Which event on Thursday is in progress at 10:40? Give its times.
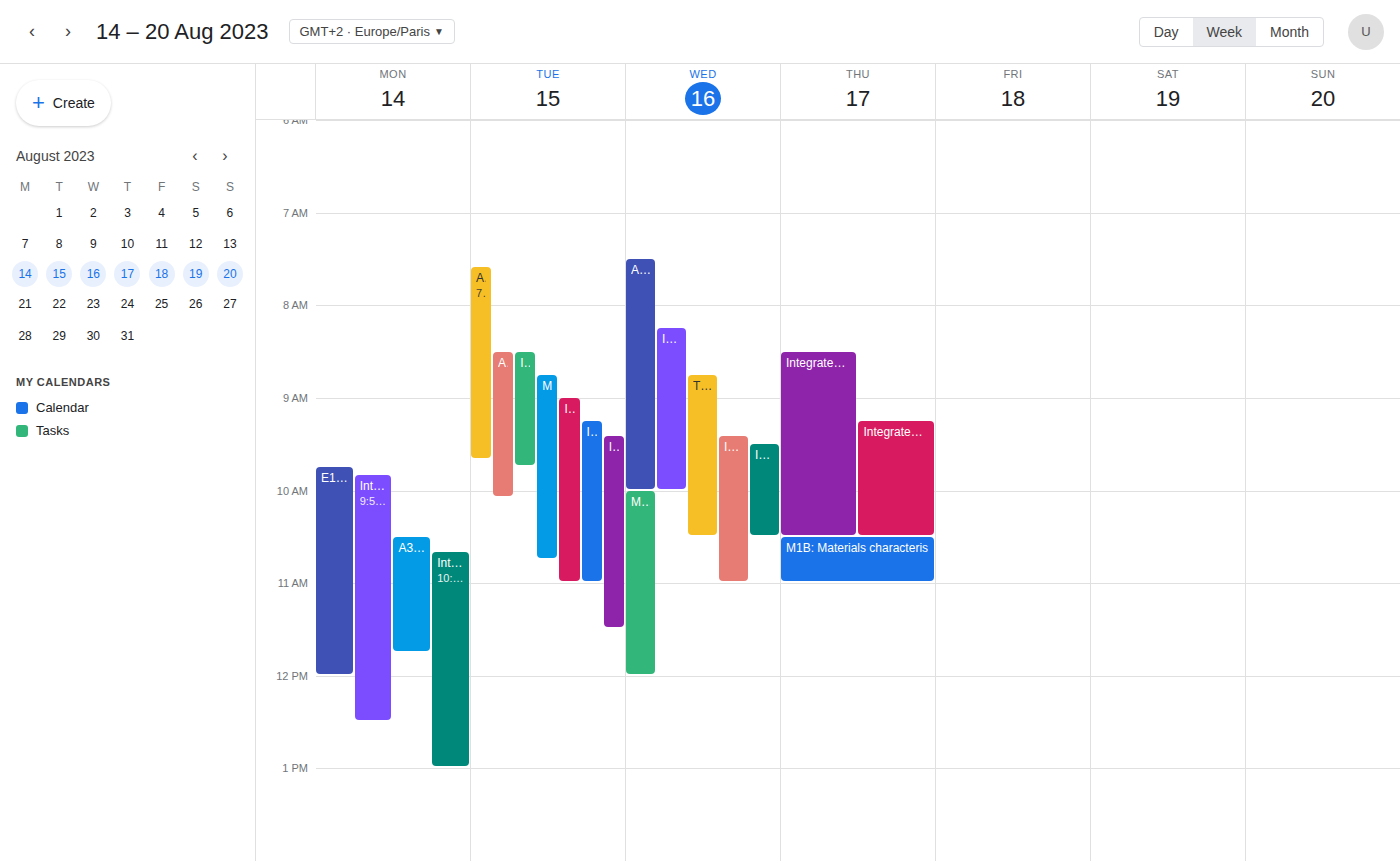
"M1B: Materials characteris", 10:30 to 11:00